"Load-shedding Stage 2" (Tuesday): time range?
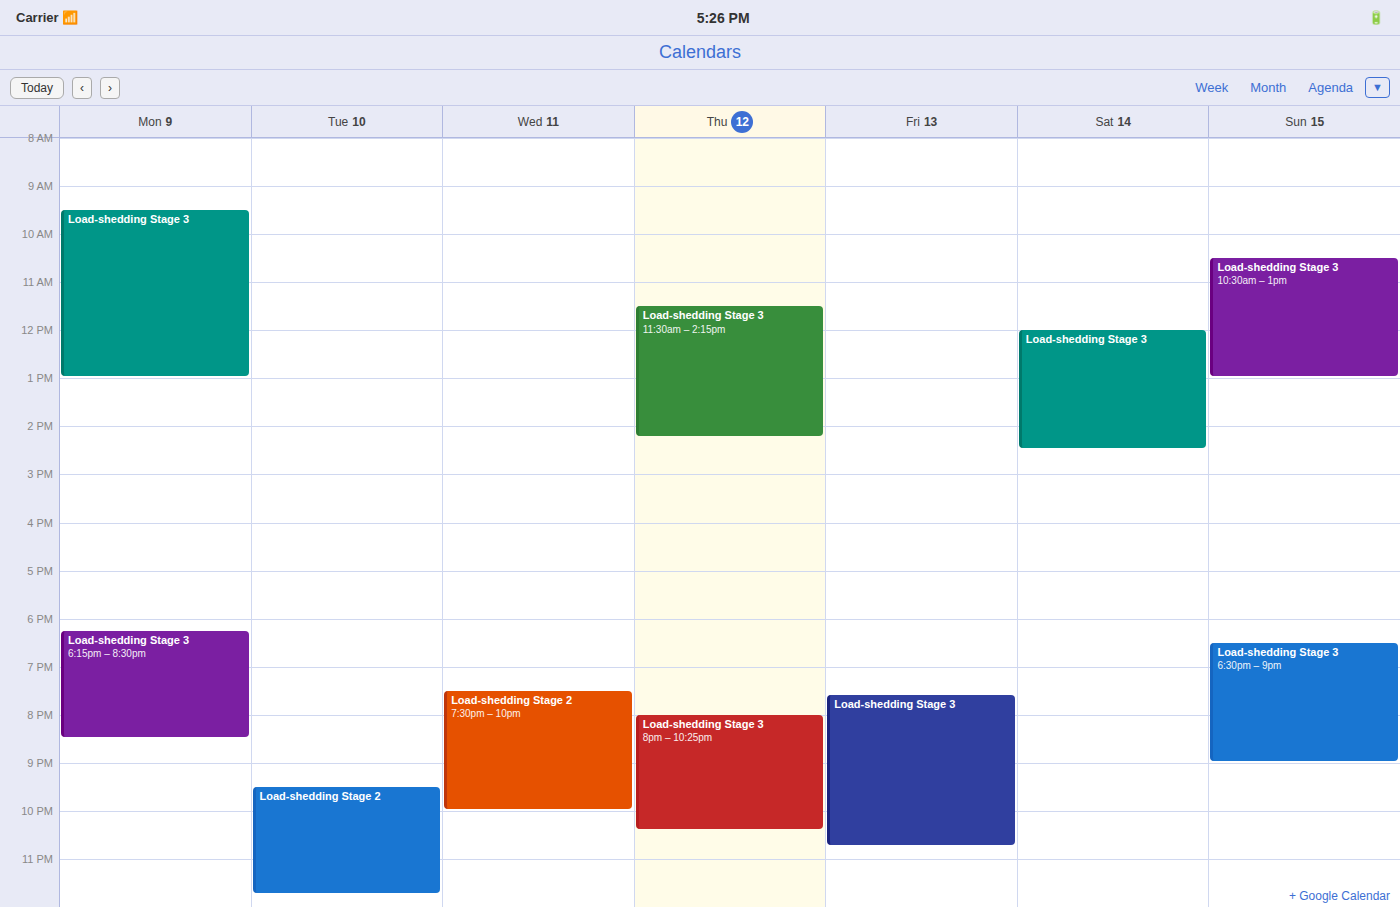
21:30 to 23:45